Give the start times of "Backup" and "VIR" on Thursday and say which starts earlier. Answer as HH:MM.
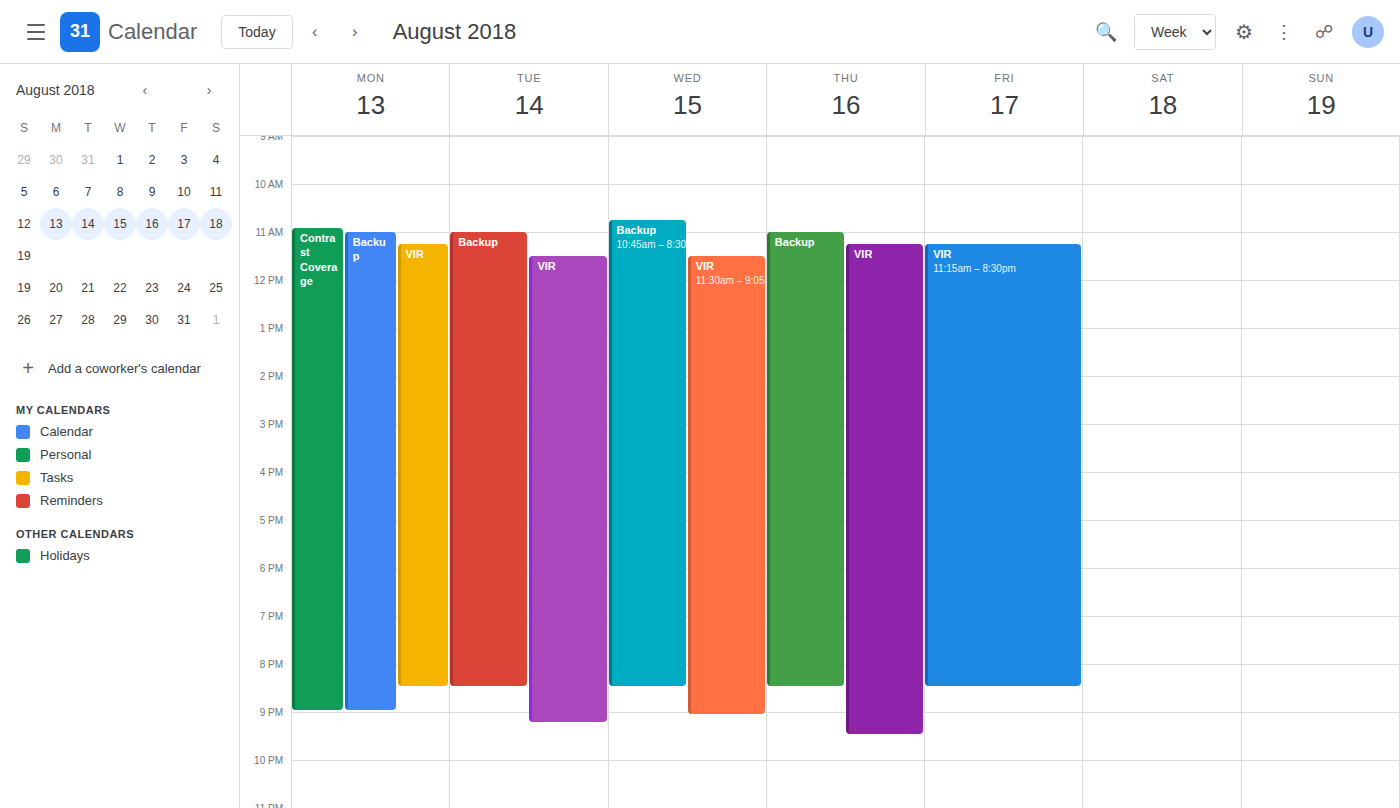
"Backup" 11:00; "VIR" 11:15.